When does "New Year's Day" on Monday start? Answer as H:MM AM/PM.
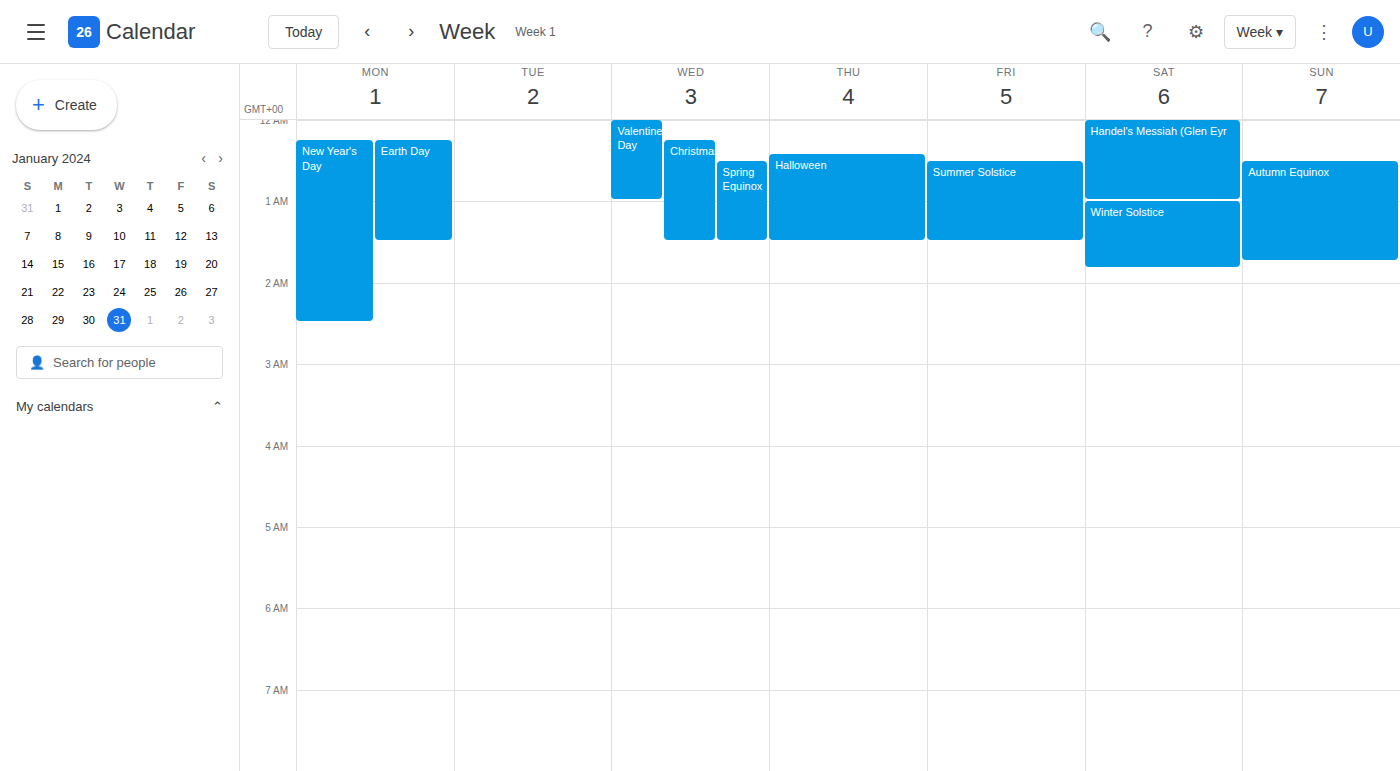
12:15 AM